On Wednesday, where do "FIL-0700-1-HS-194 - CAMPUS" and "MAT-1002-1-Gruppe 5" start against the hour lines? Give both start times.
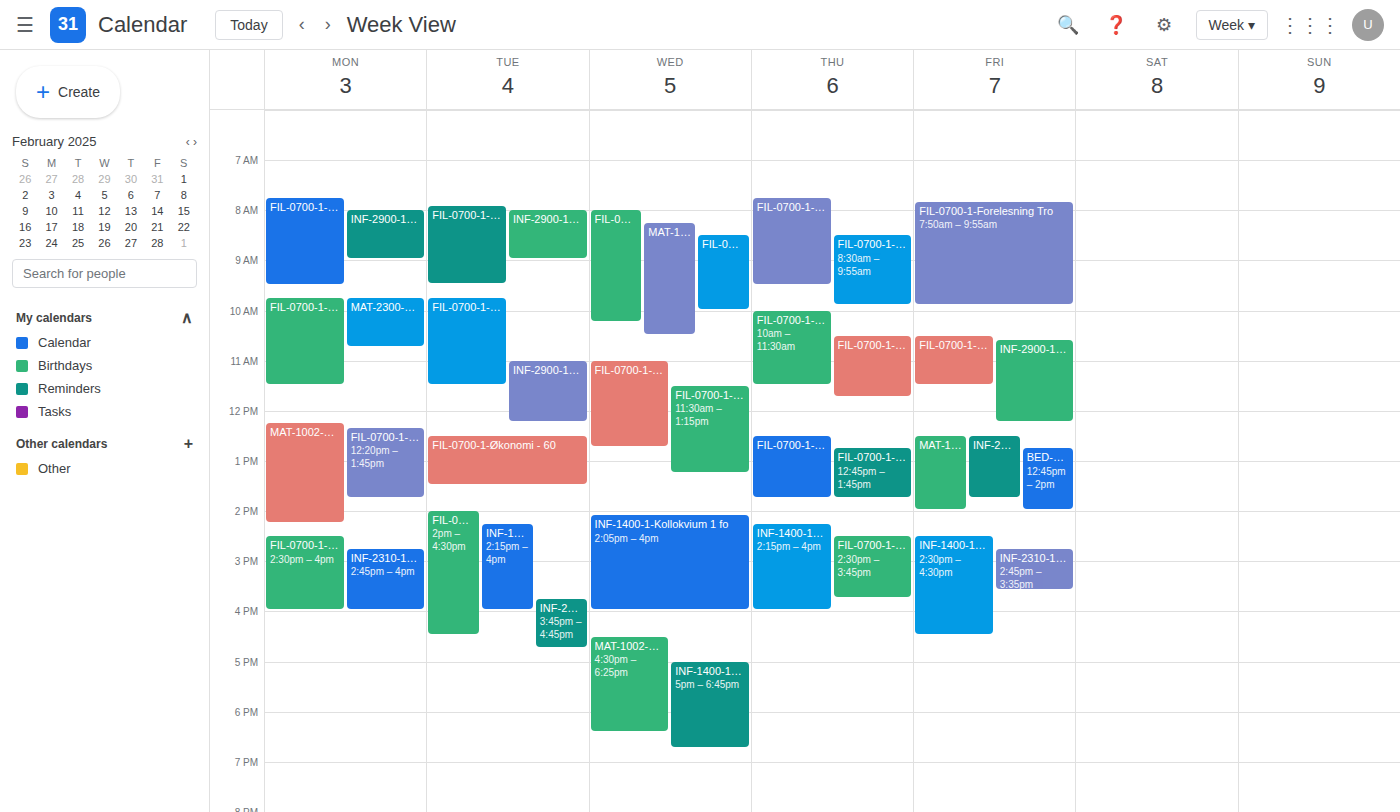
"FIL-0700-1-HS-194 - CAMPUS": 8:00 AM, exactly on the 8 AM line. "MAT-1002-1-Gruppe 5": 8:15 AM, neither: a quarter of the way from the 8 AM line to the 9 AM line.